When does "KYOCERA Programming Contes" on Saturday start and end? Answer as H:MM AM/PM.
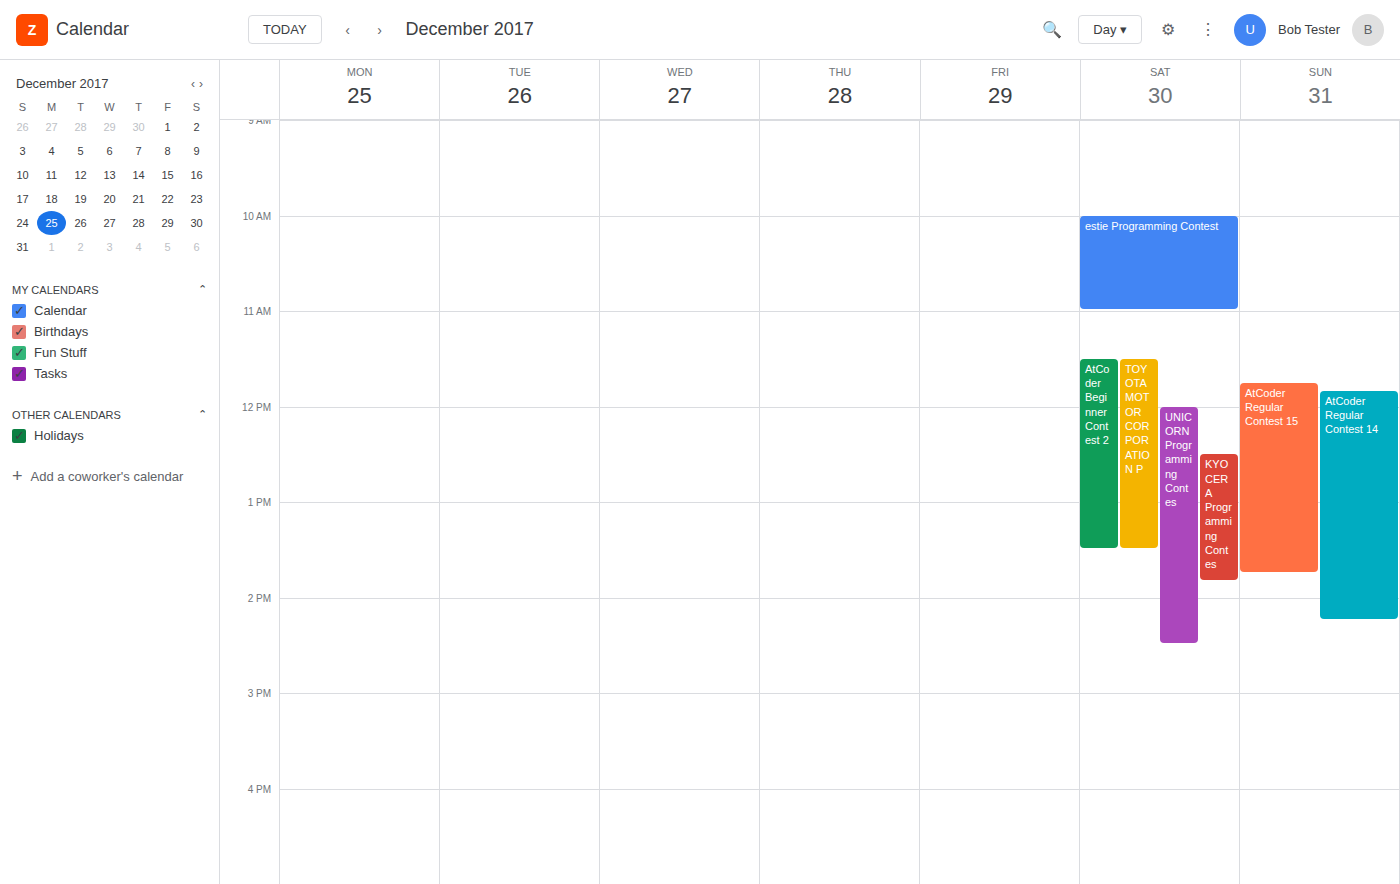
12:30 PM to 1:50 PM